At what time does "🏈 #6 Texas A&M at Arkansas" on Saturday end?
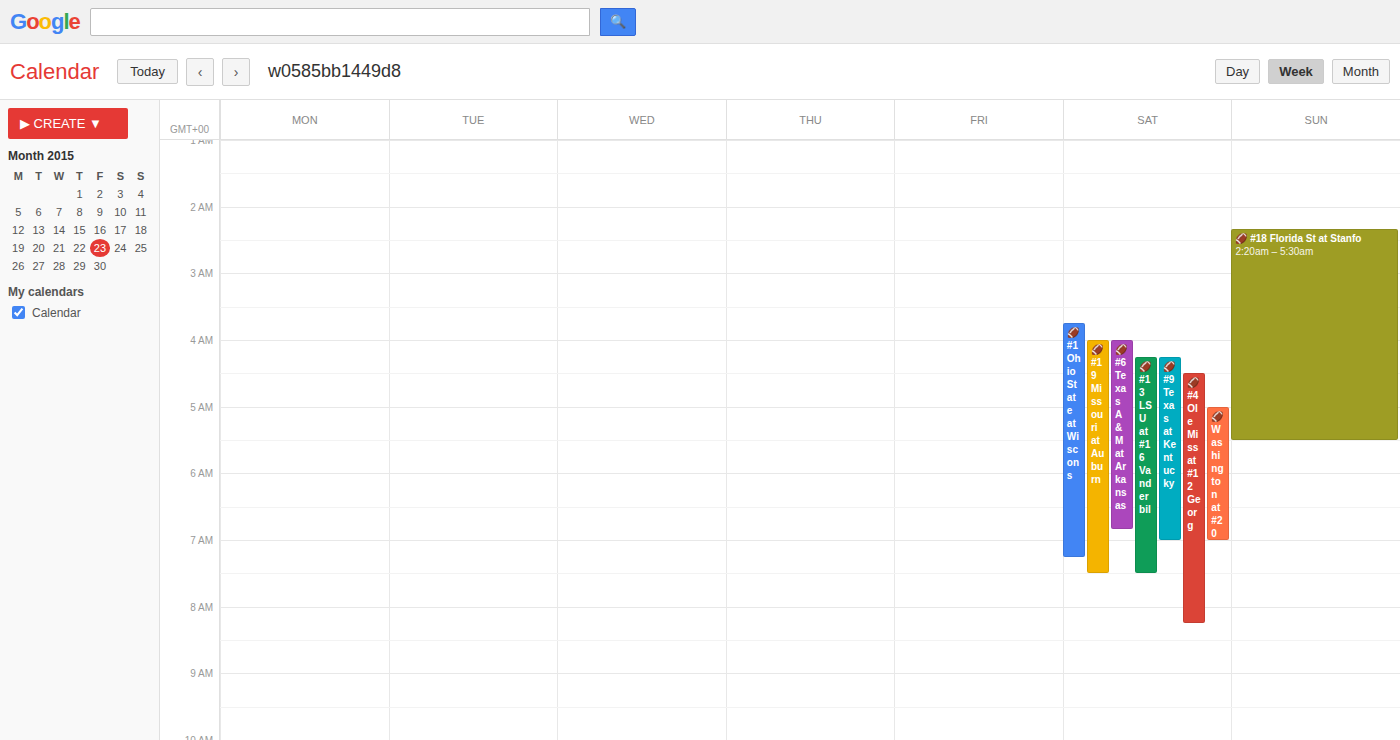
6:50 AM